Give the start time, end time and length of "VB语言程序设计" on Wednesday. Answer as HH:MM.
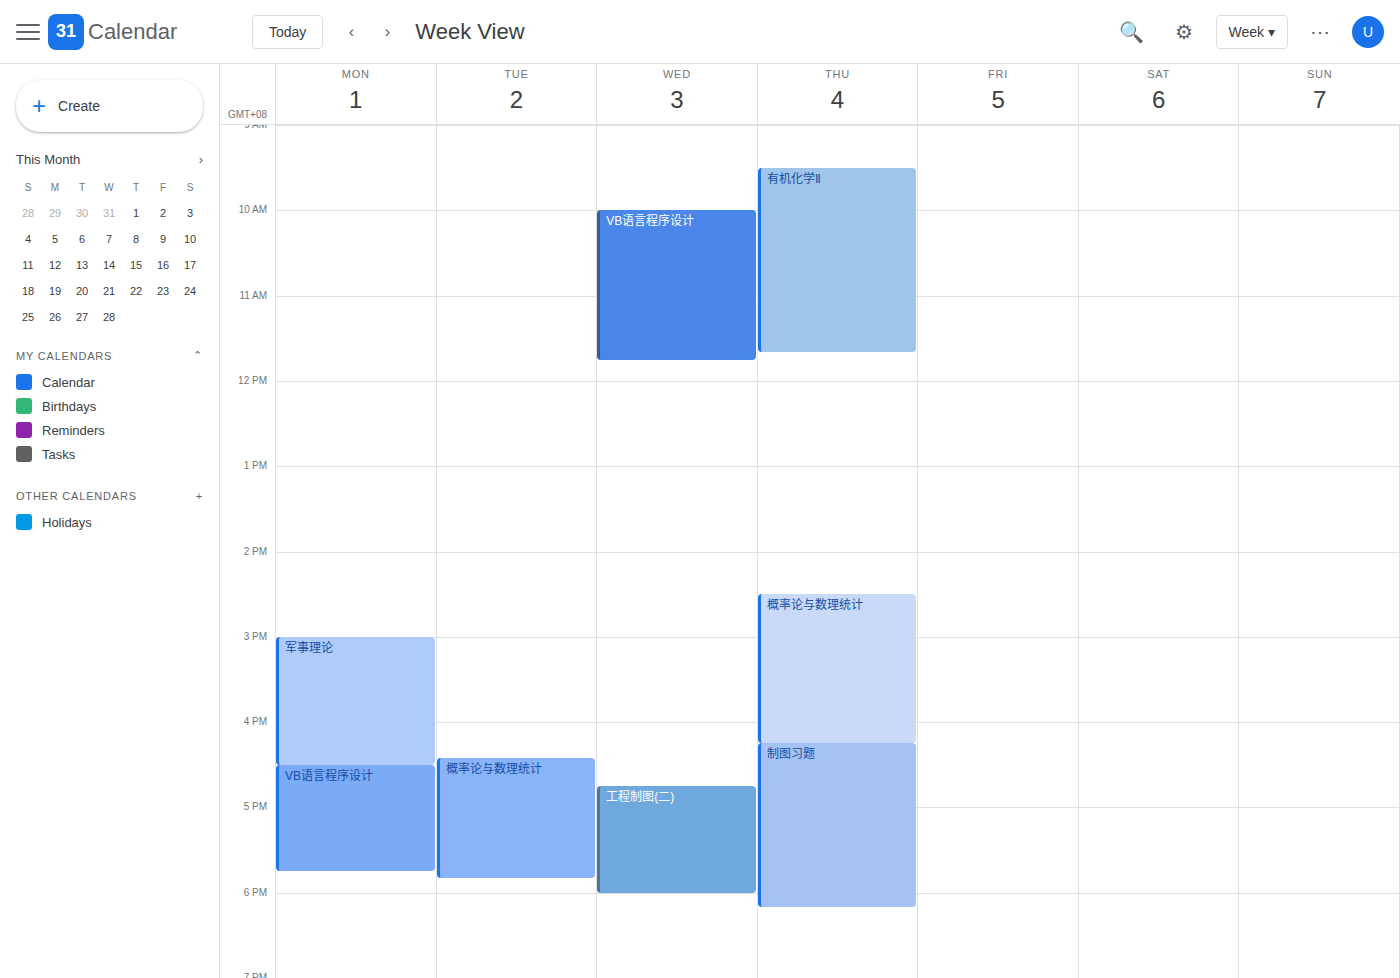
10:00 to 11:45, 1 hour 45 minutes